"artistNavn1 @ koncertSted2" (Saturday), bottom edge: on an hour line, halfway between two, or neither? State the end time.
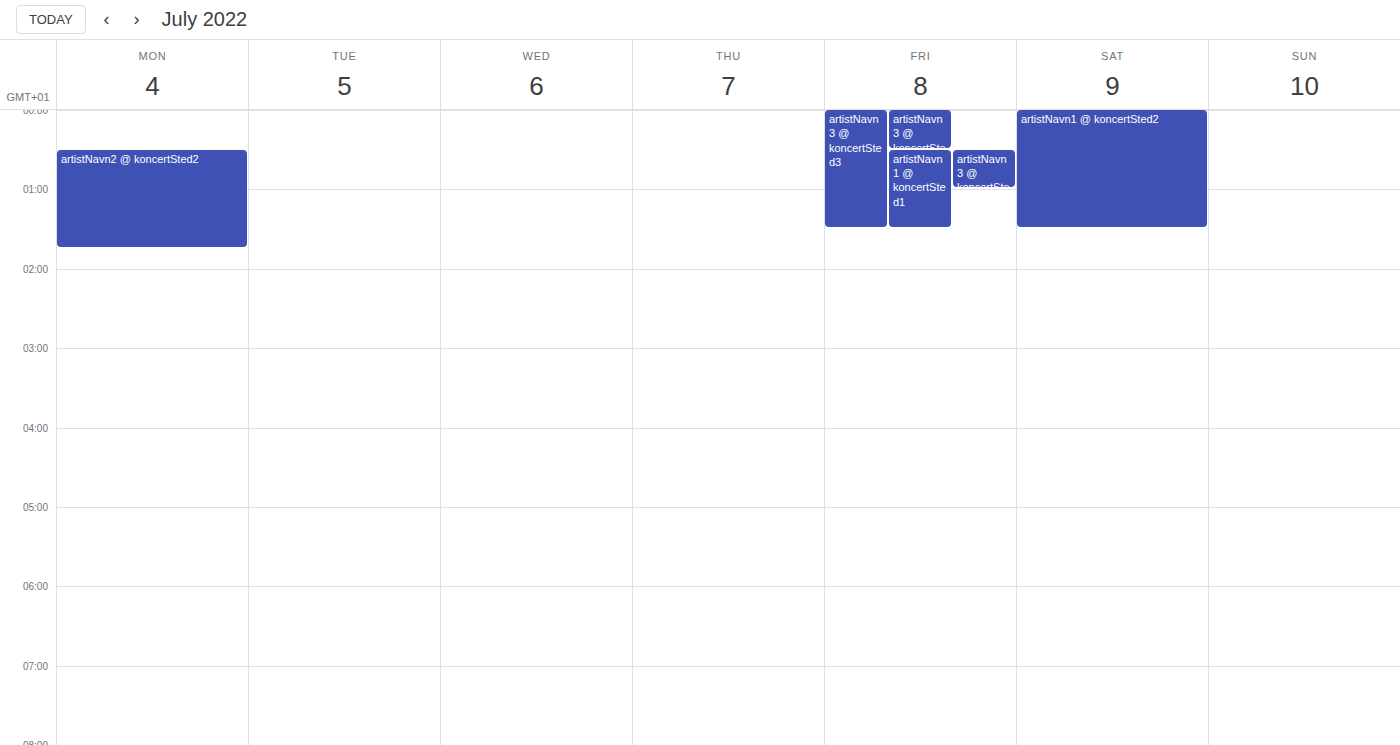
1:30 AM -- halfway between the 1 AM and 2 AM lines.